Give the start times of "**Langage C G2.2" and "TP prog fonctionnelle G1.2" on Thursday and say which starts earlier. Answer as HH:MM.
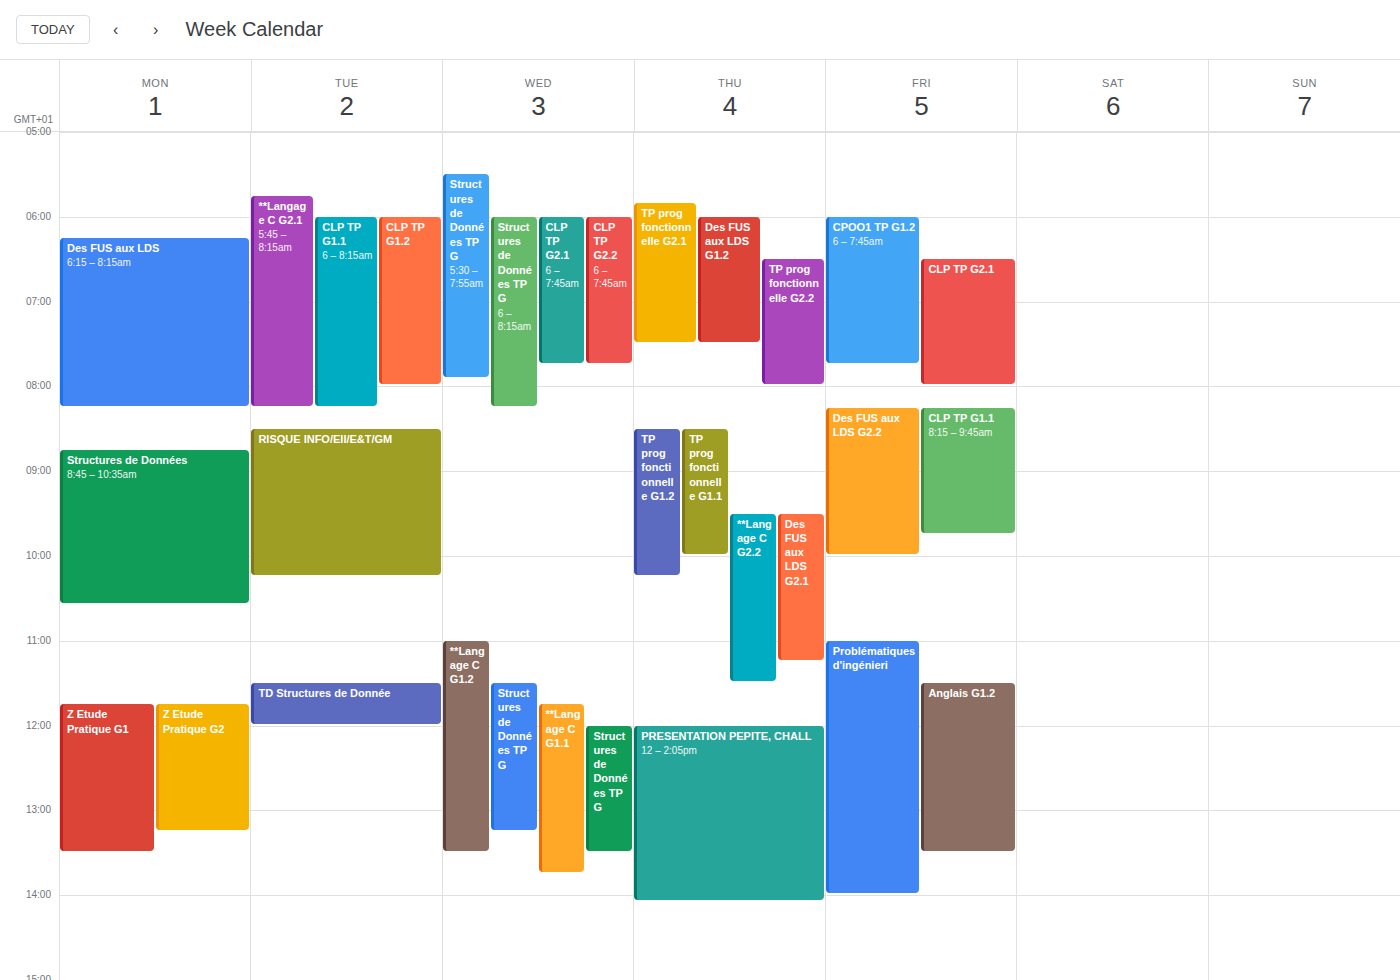
"TP prog fonctionnelle G1.2" 08:30; "**Langage C G2.2" 09:30.